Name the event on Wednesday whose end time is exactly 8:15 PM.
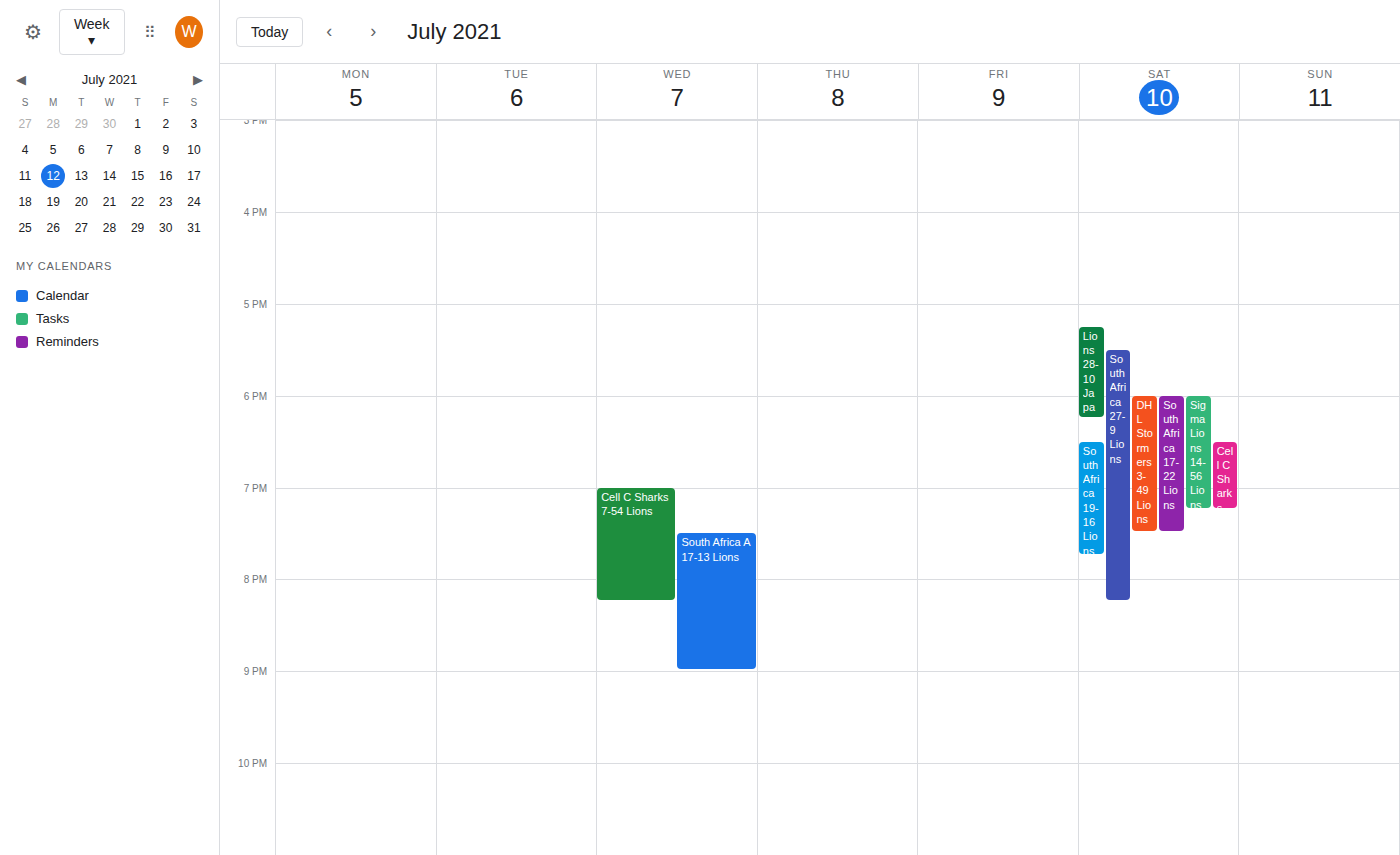
"Cell C Sharks 7-54 Lions"